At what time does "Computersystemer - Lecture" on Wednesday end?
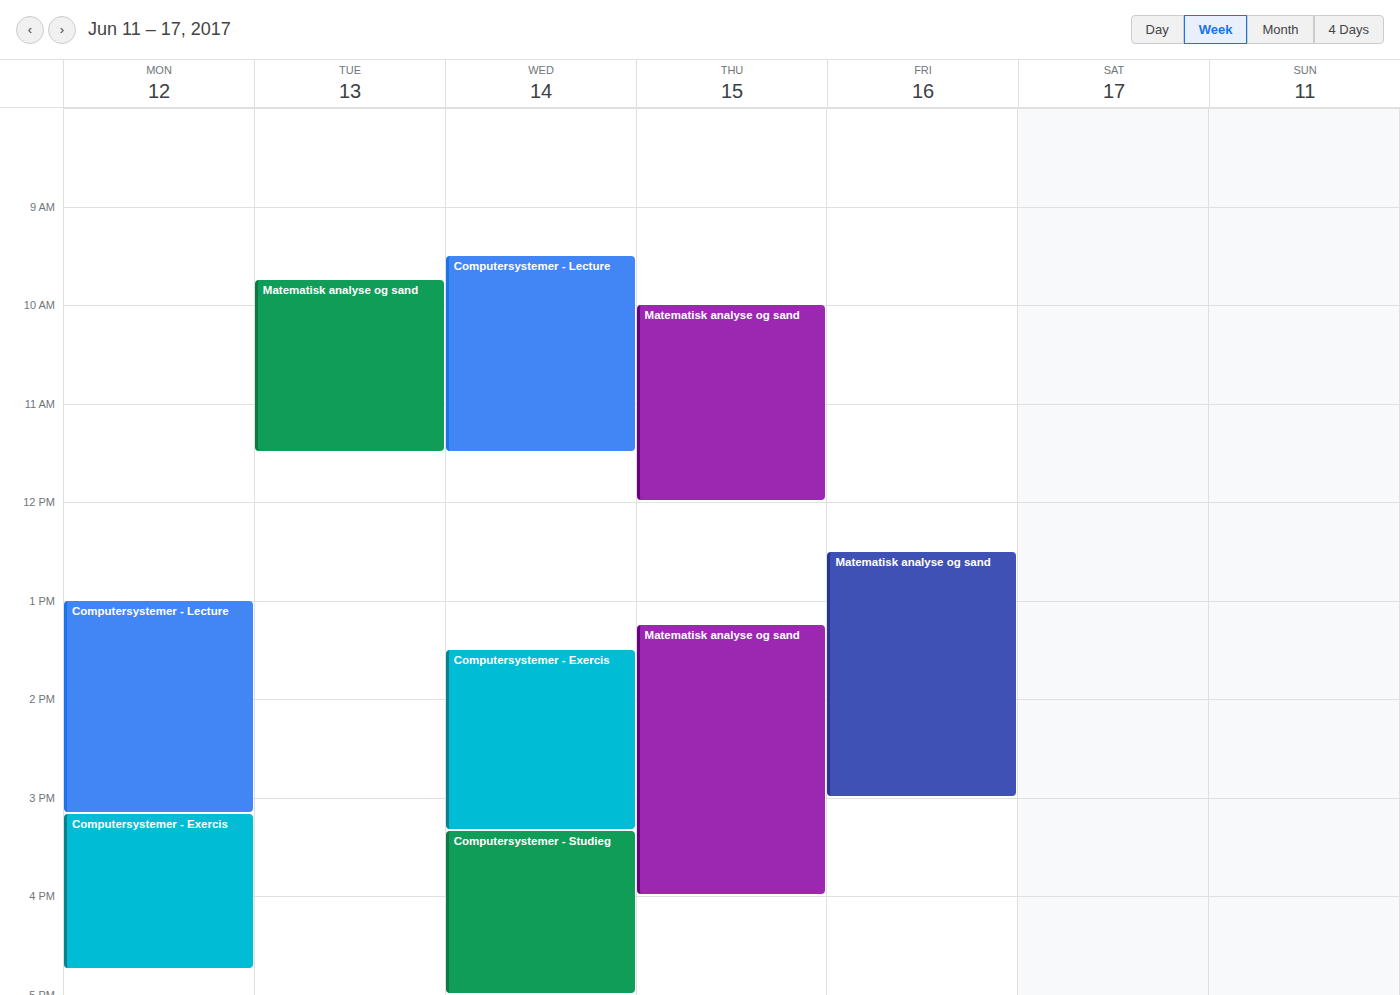
11:30 AM